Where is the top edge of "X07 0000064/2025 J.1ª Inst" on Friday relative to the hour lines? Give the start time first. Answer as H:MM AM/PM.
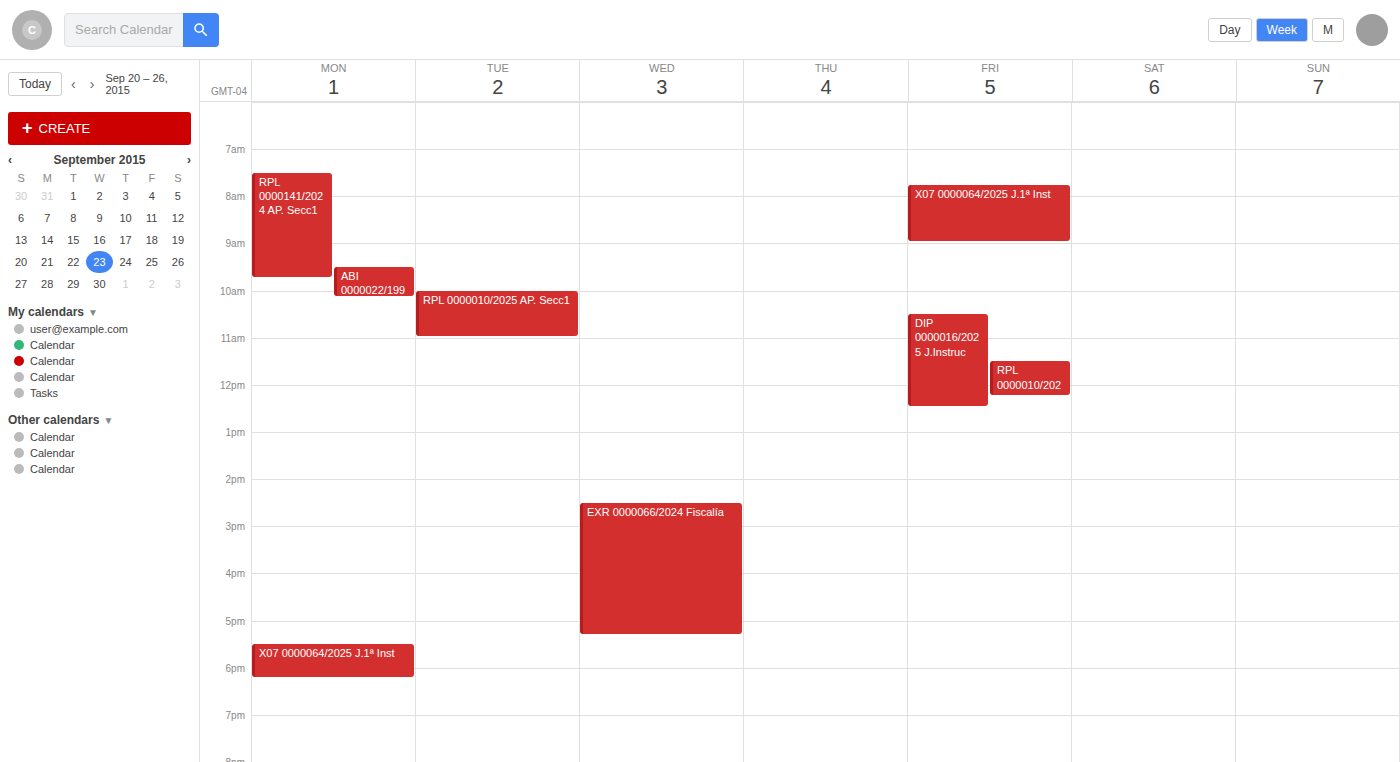
7:45 AM -- neither: three quarters of the way from the 7 AM line to the 8 AM line.